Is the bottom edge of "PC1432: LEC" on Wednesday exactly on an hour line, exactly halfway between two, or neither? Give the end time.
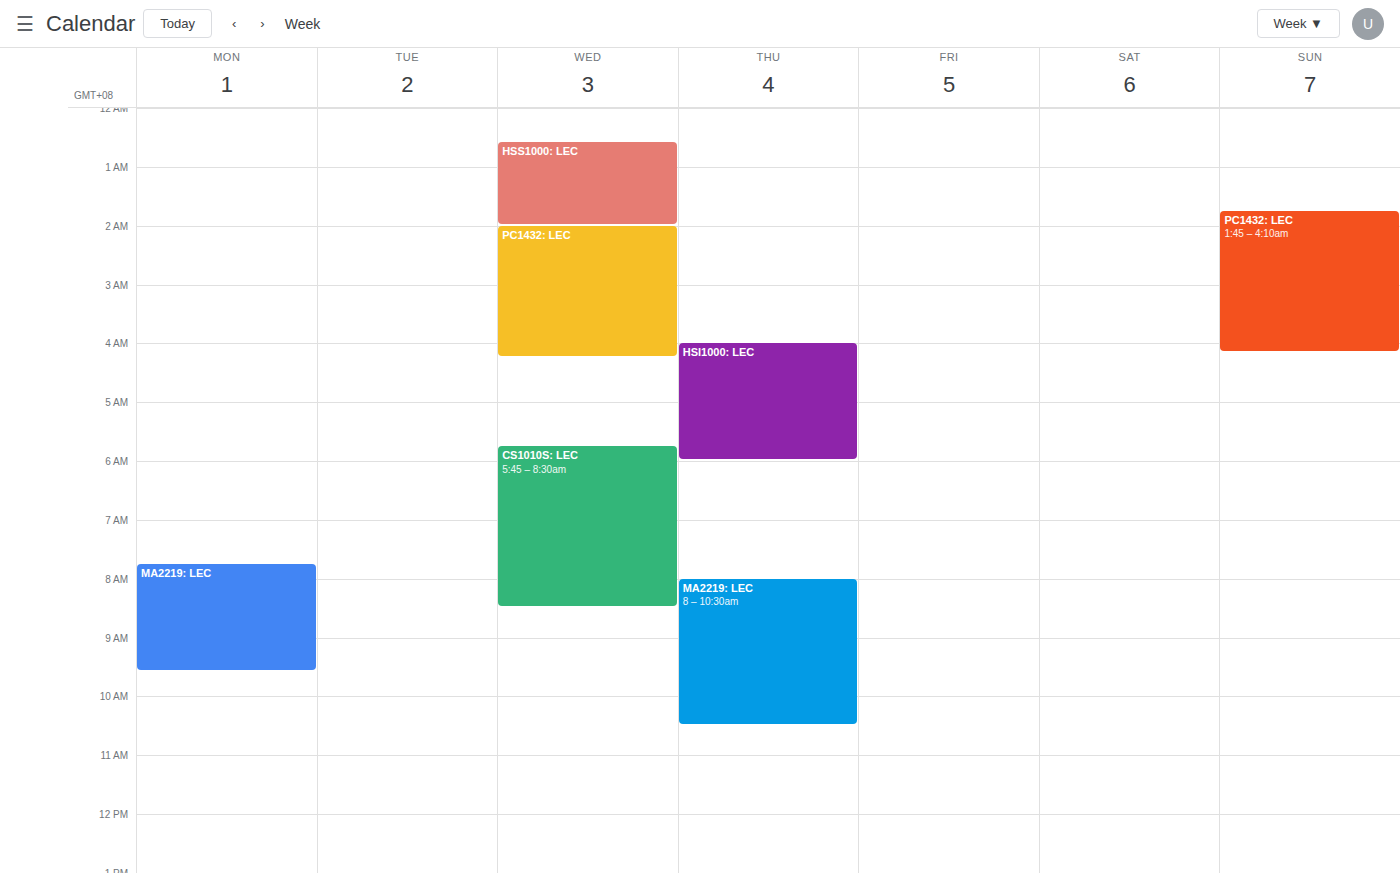
4:15 AM -- neither: a quarter of the way from the 4 AM line to the 5 AM line.